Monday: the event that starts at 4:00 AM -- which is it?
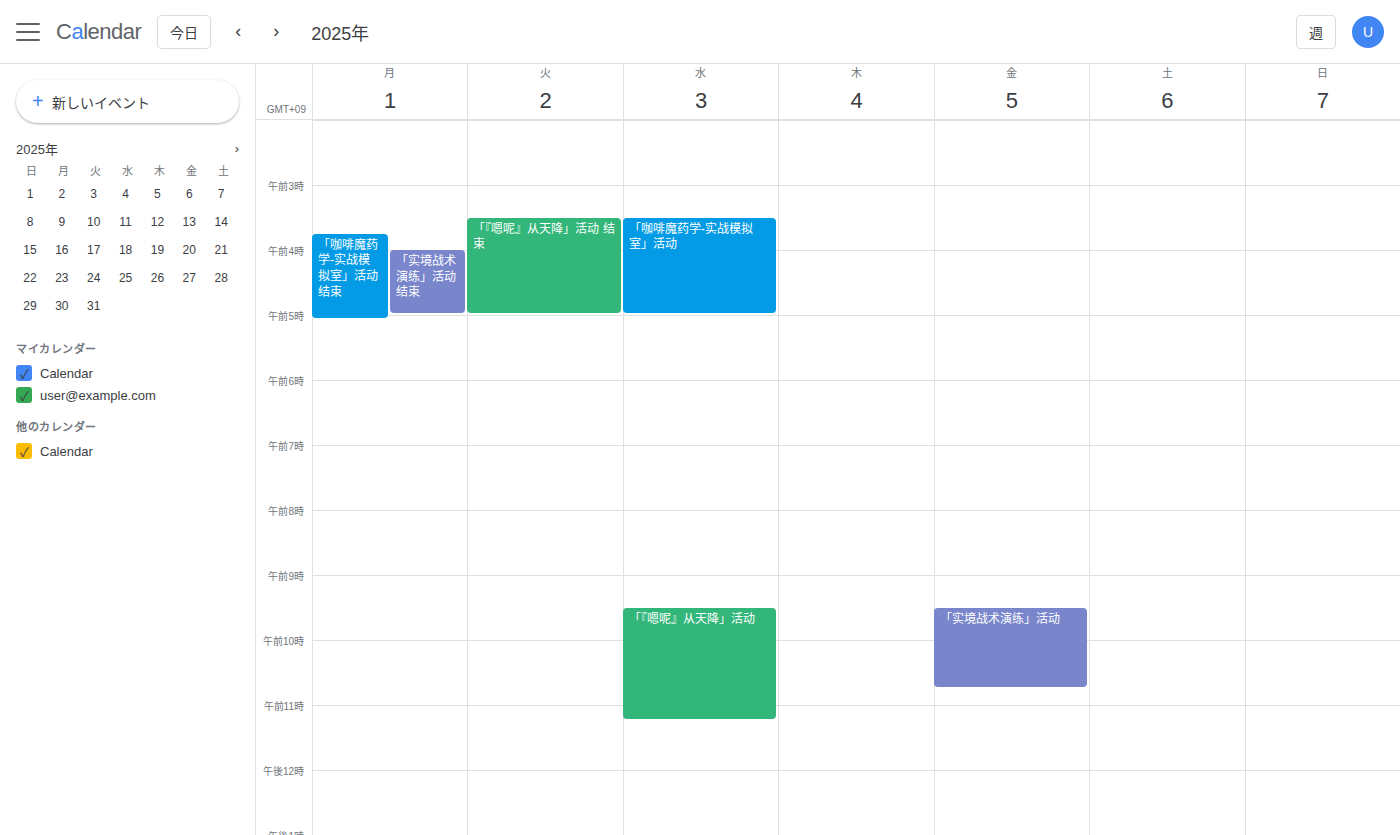
"「实境战术演练」活动 结束"